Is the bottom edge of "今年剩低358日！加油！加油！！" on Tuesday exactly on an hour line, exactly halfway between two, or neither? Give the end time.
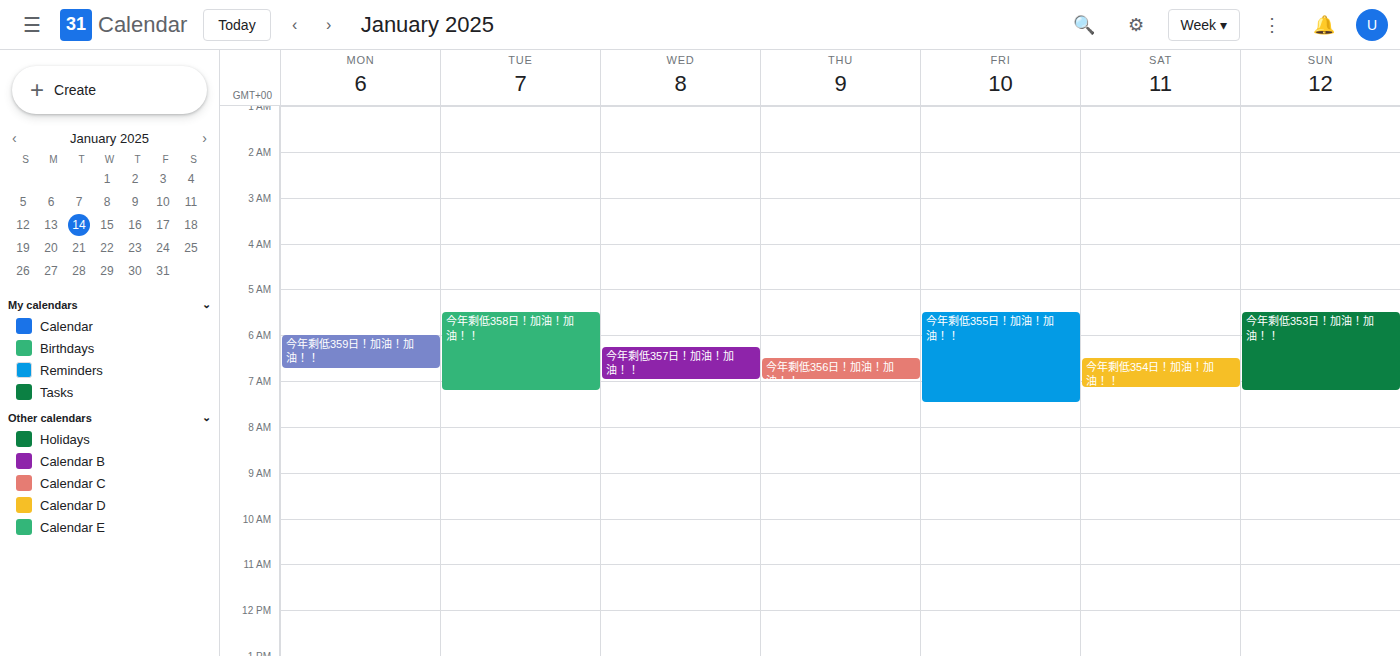
7:15 AM -- neither: a quarter of the way from the 7 AM line to the 8 AM line.